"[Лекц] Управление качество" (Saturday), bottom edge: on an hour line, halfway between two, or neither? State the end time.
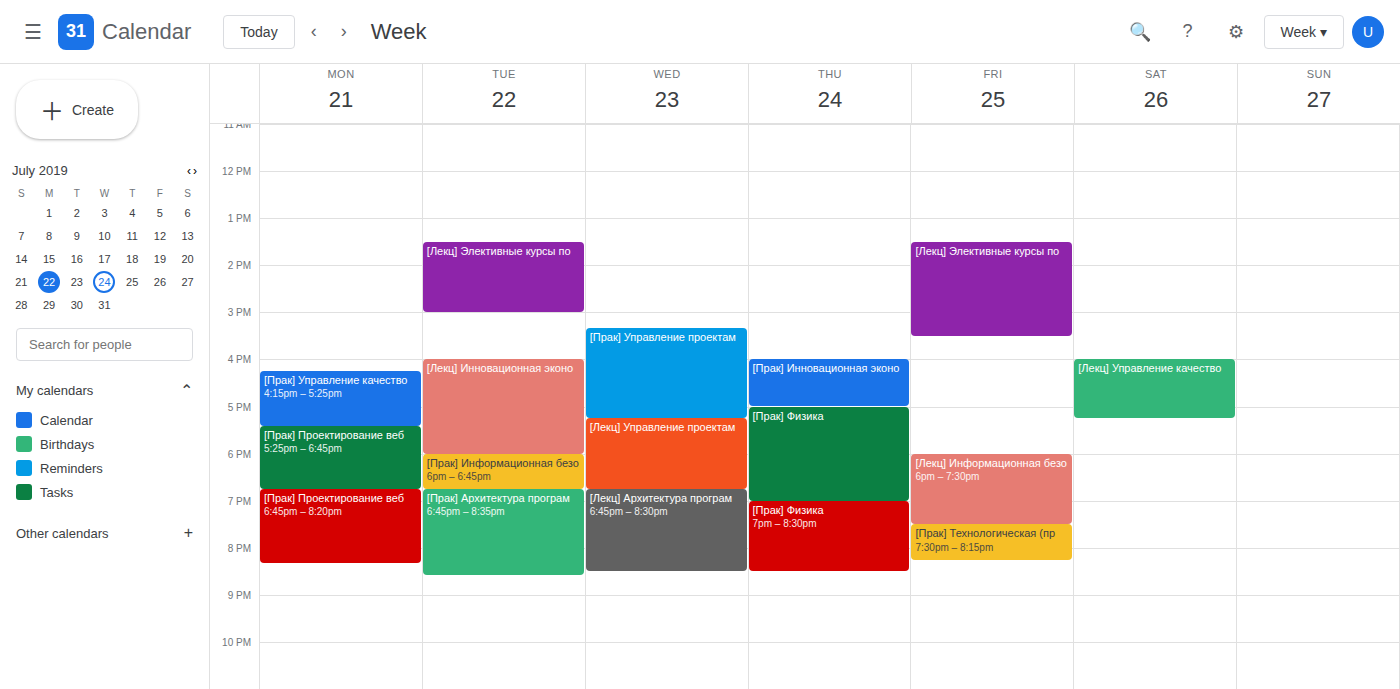
5:15 PM -- neither: a quarter of the way from the 5 PM line to the 6 PM line.